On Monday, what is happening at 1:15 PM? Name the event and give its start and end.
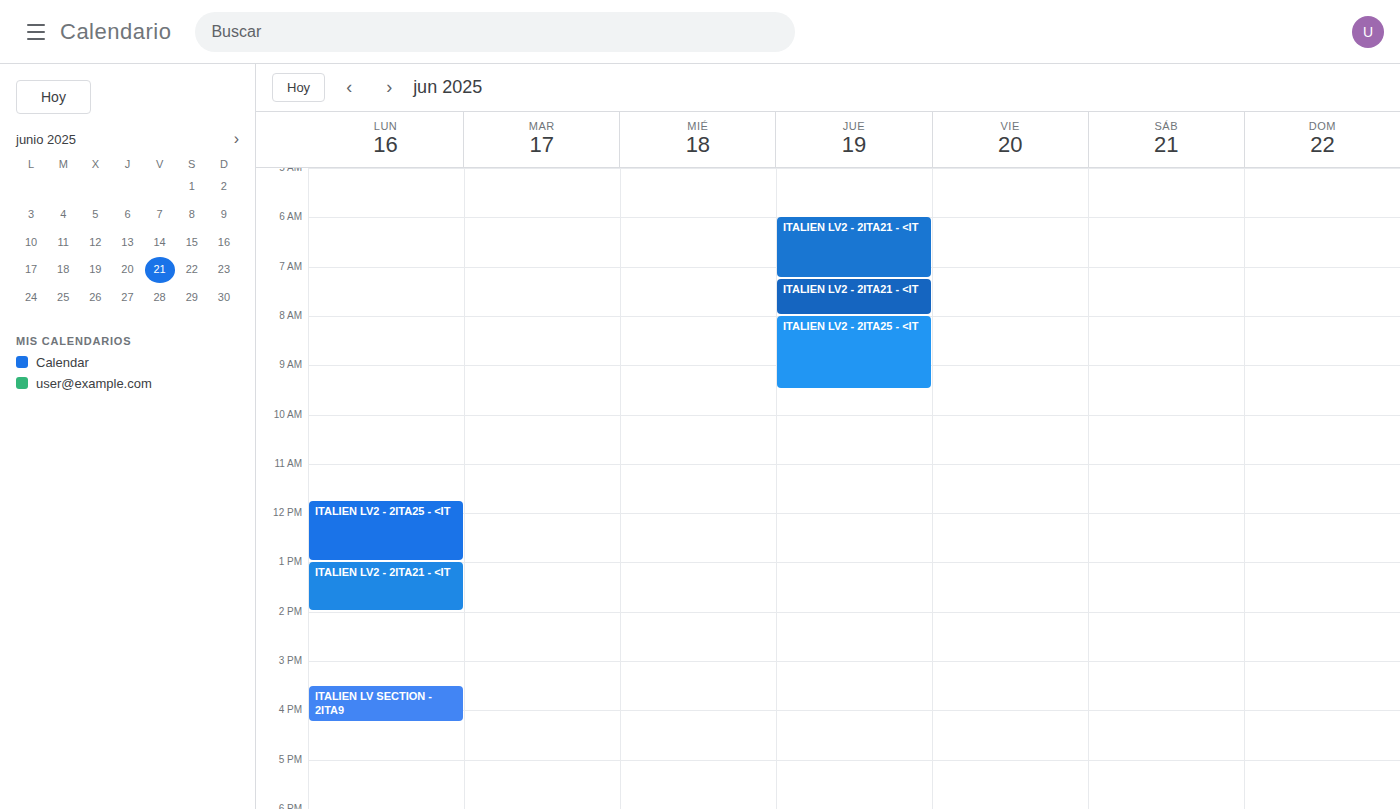
"ITALIEN LV2 - 2ITA21 - <IT", 1:00 PM to 2:00 PM